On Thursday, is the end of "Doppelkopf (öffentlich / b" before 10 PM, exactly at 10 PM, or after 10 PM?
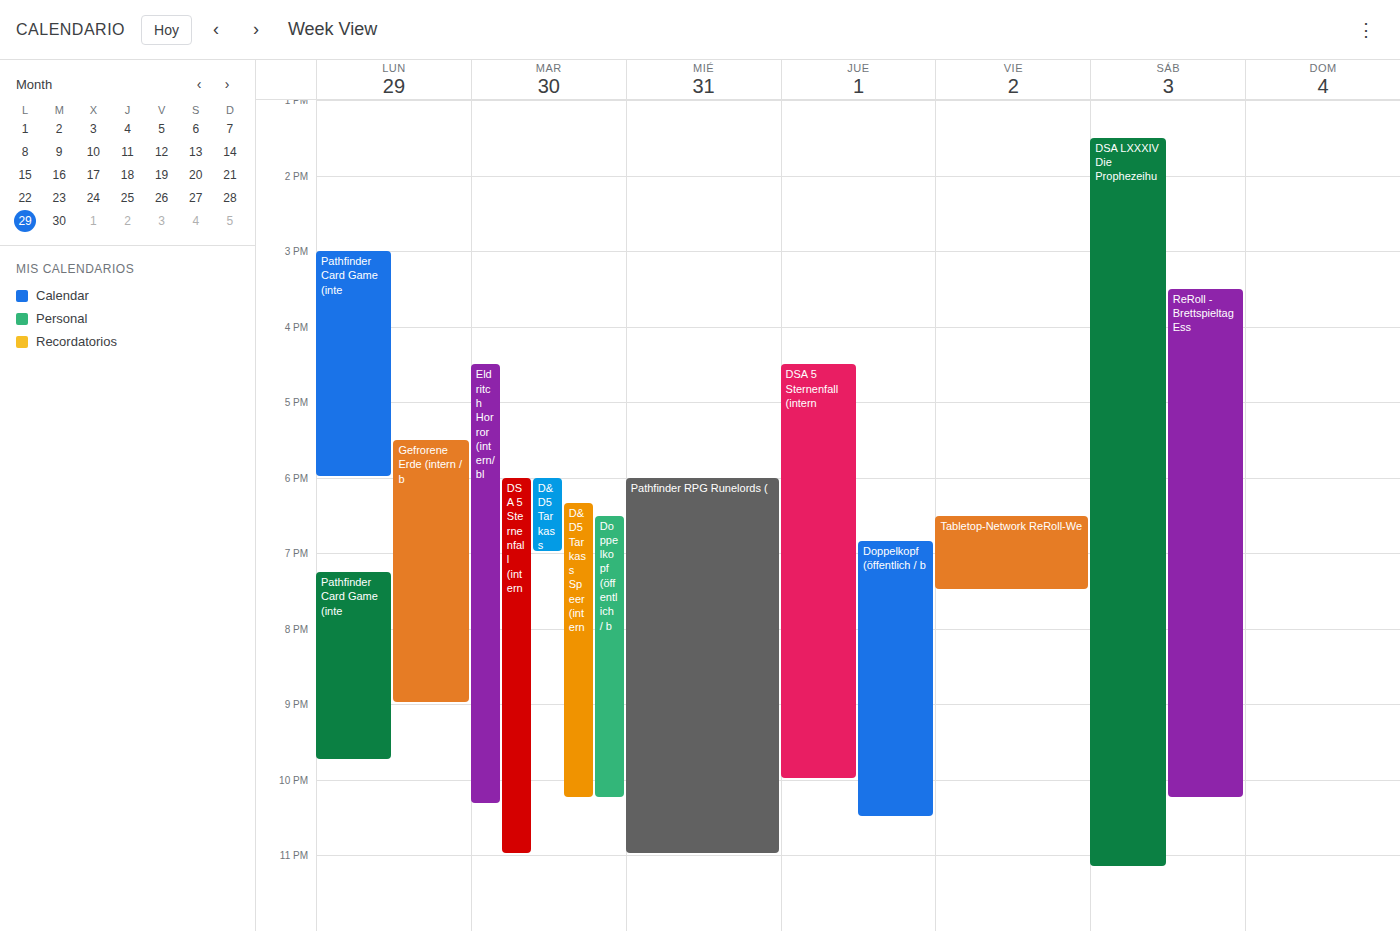
10:30 PM -- after 10 PM, 30 minutes below the 10 PM line.